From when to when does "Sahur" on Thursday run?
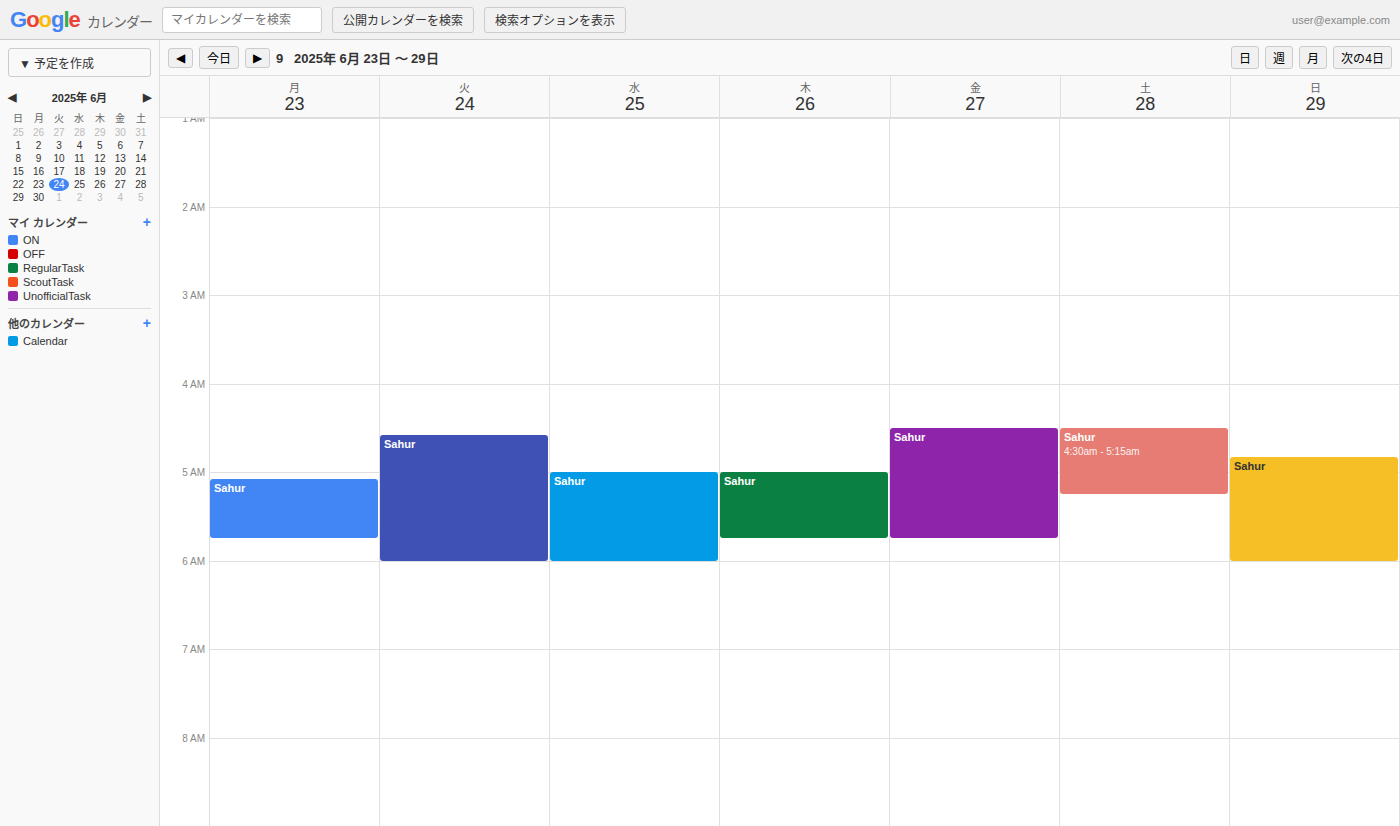
05:00 to 05:45